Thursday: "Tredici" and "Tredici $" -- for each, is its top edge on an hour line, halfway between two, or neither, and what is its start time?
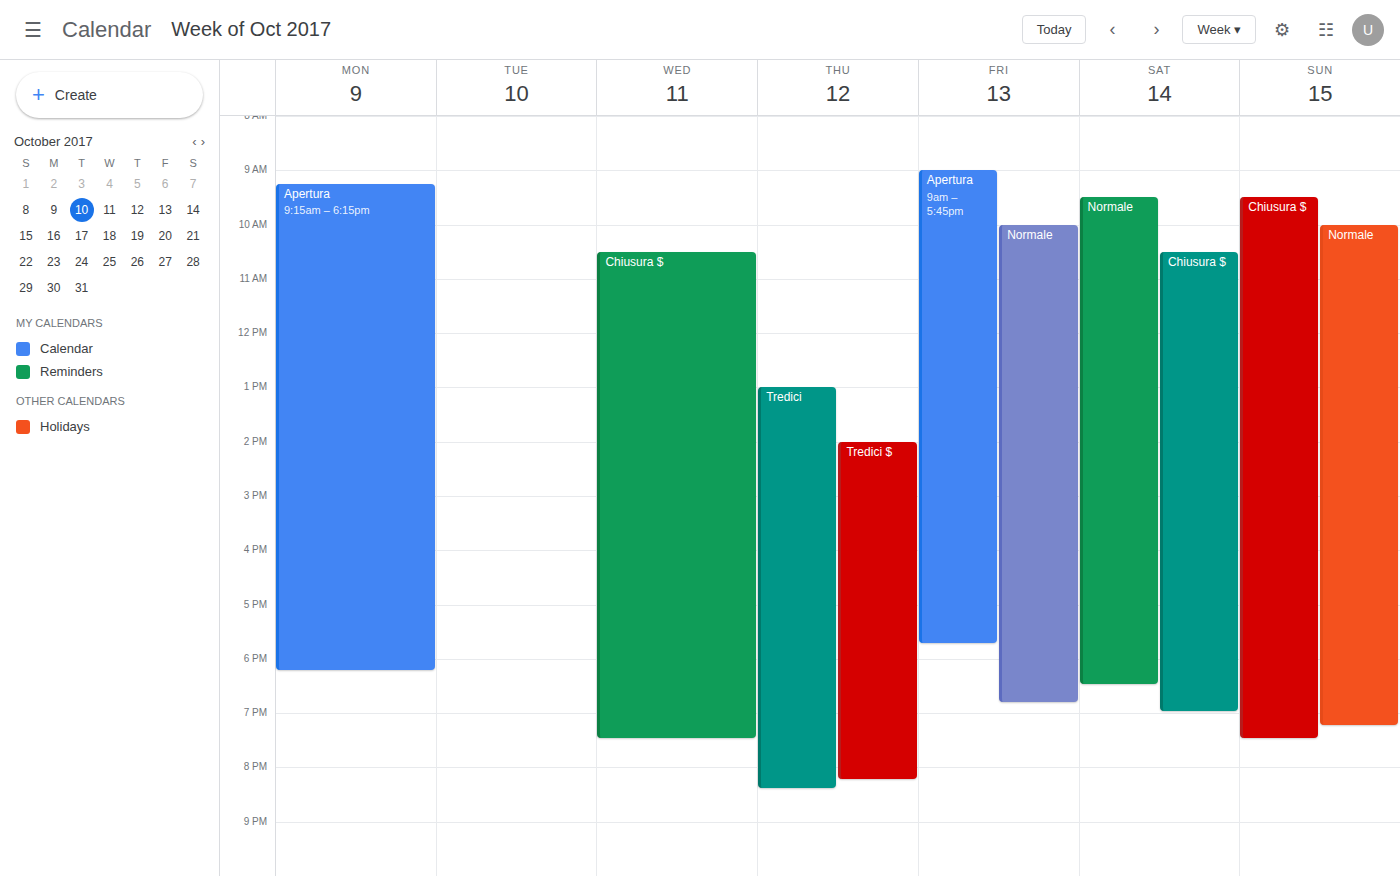
"Tredici": 1:00 PM, exactly on the 1 PM line. "Tredici $": 2:00 PM, exactly on the 2 PM line.